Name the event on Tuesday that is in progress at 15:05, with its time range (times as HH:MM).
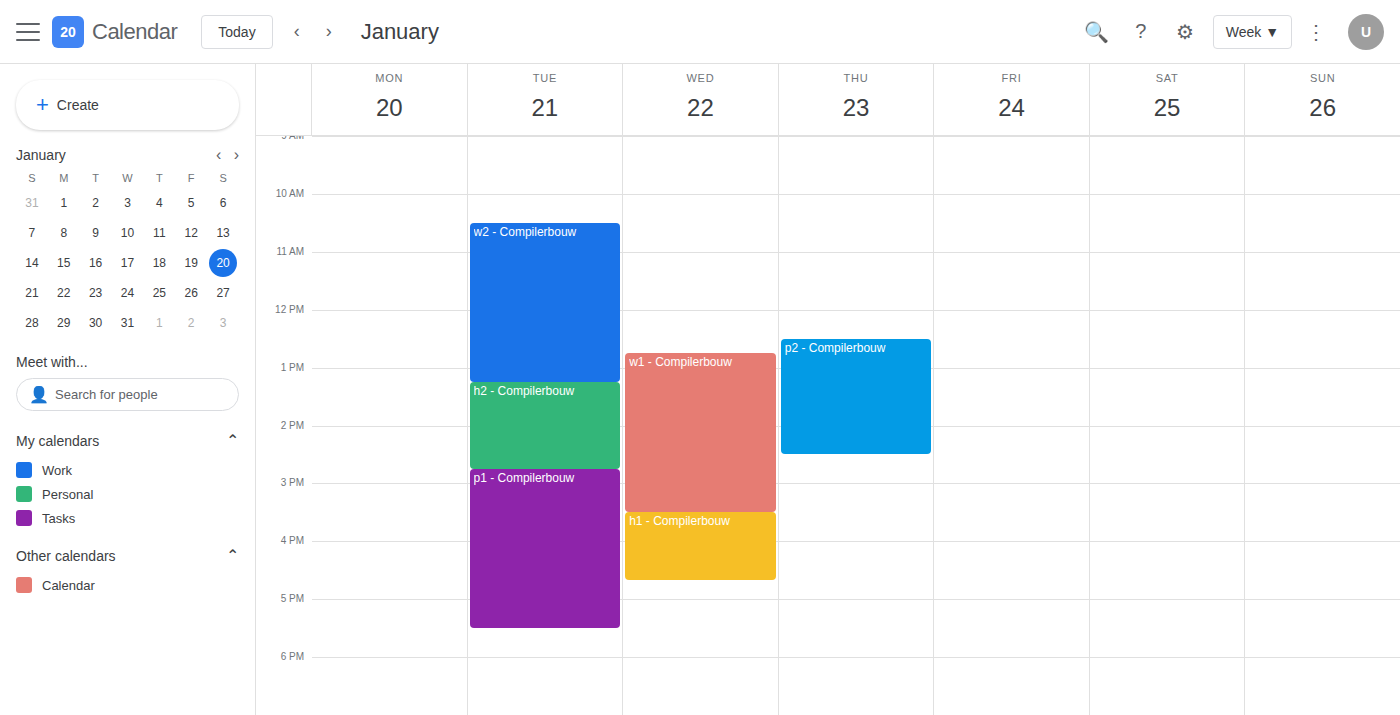
"p1 - Compilerbouw", 14:45 to 17:30